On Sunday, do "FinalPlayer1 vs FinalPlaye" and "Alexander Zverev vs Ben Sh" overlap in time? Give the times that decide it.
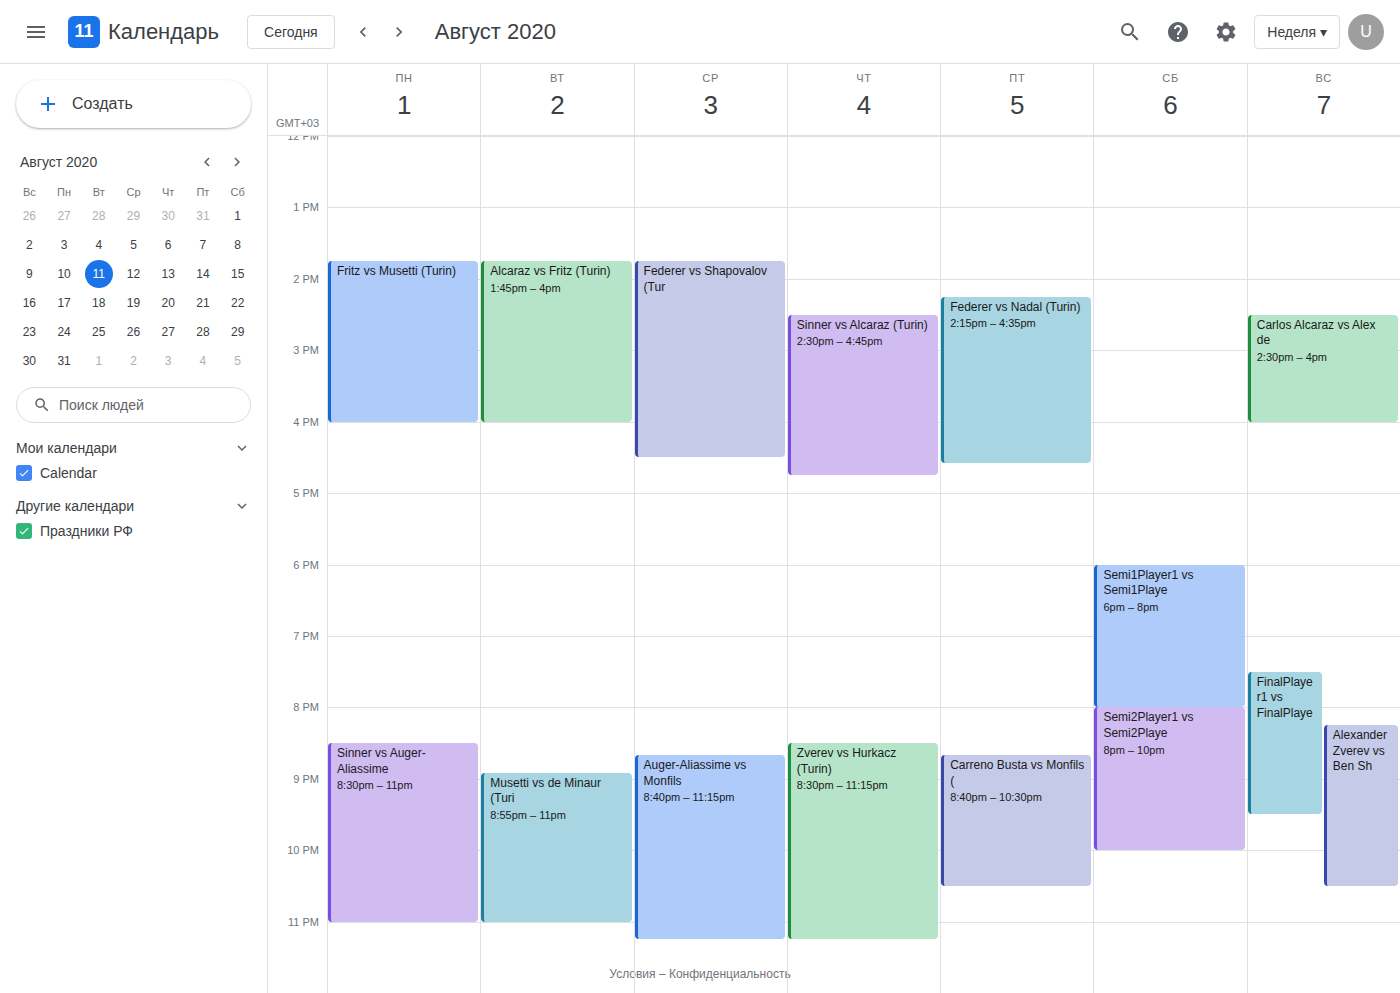
"Alexander Zverev vs Ben Sh" starts at 8:15 PM, before "FinalPlayer1 vs FinalPlaye" ends at 9:30 PM -- they overlap.